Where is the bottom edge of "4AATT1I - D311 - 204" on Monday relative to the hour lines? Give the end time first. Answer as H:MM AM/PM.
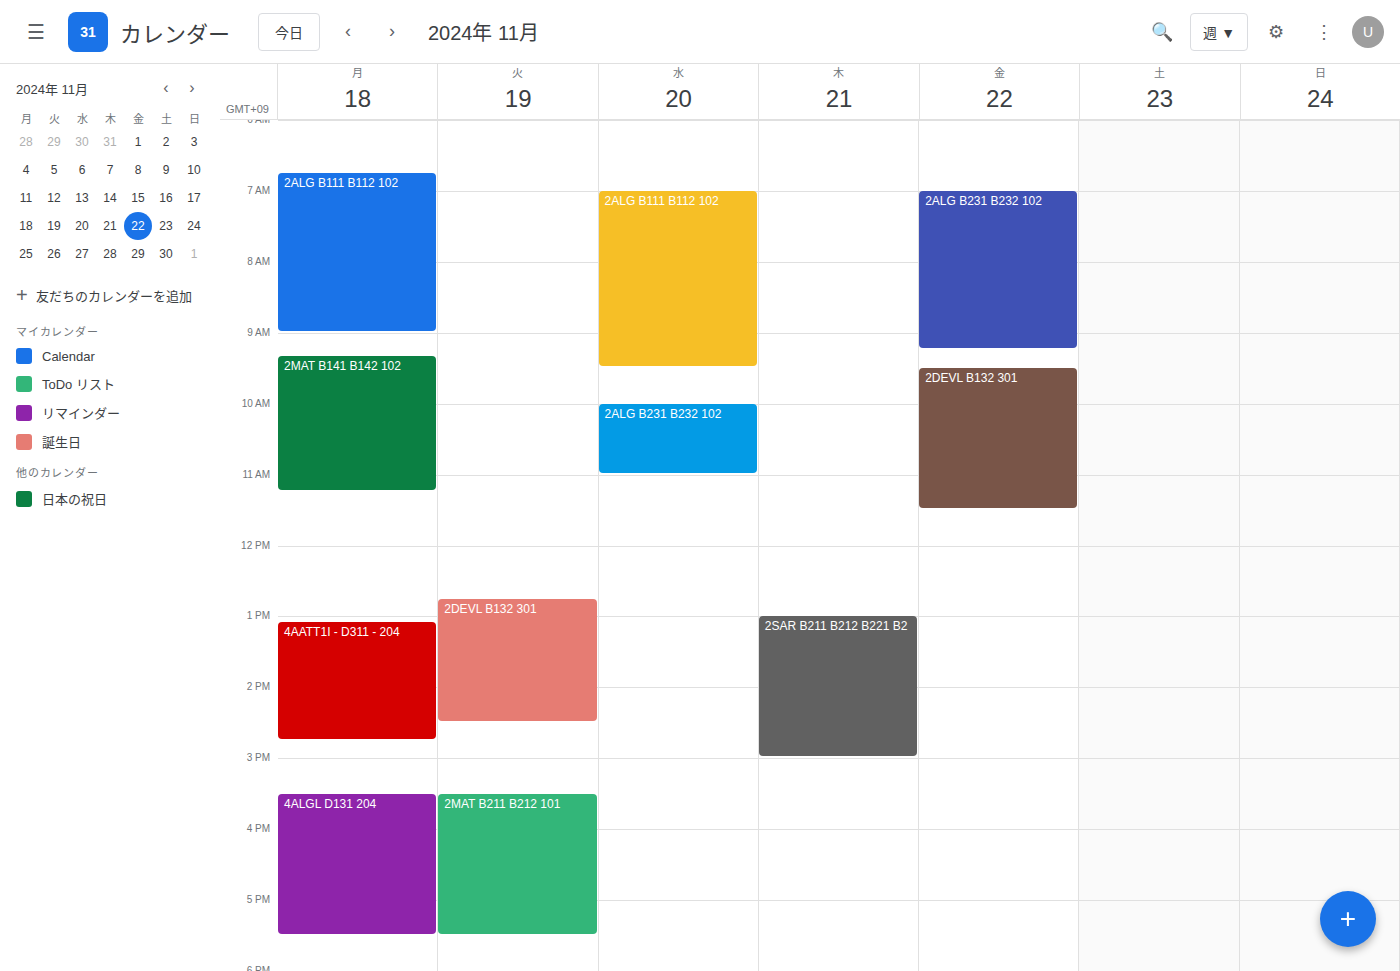
2:45 PM -- neither: three quarters of the way from the 2 PM line to the 3 PM line.